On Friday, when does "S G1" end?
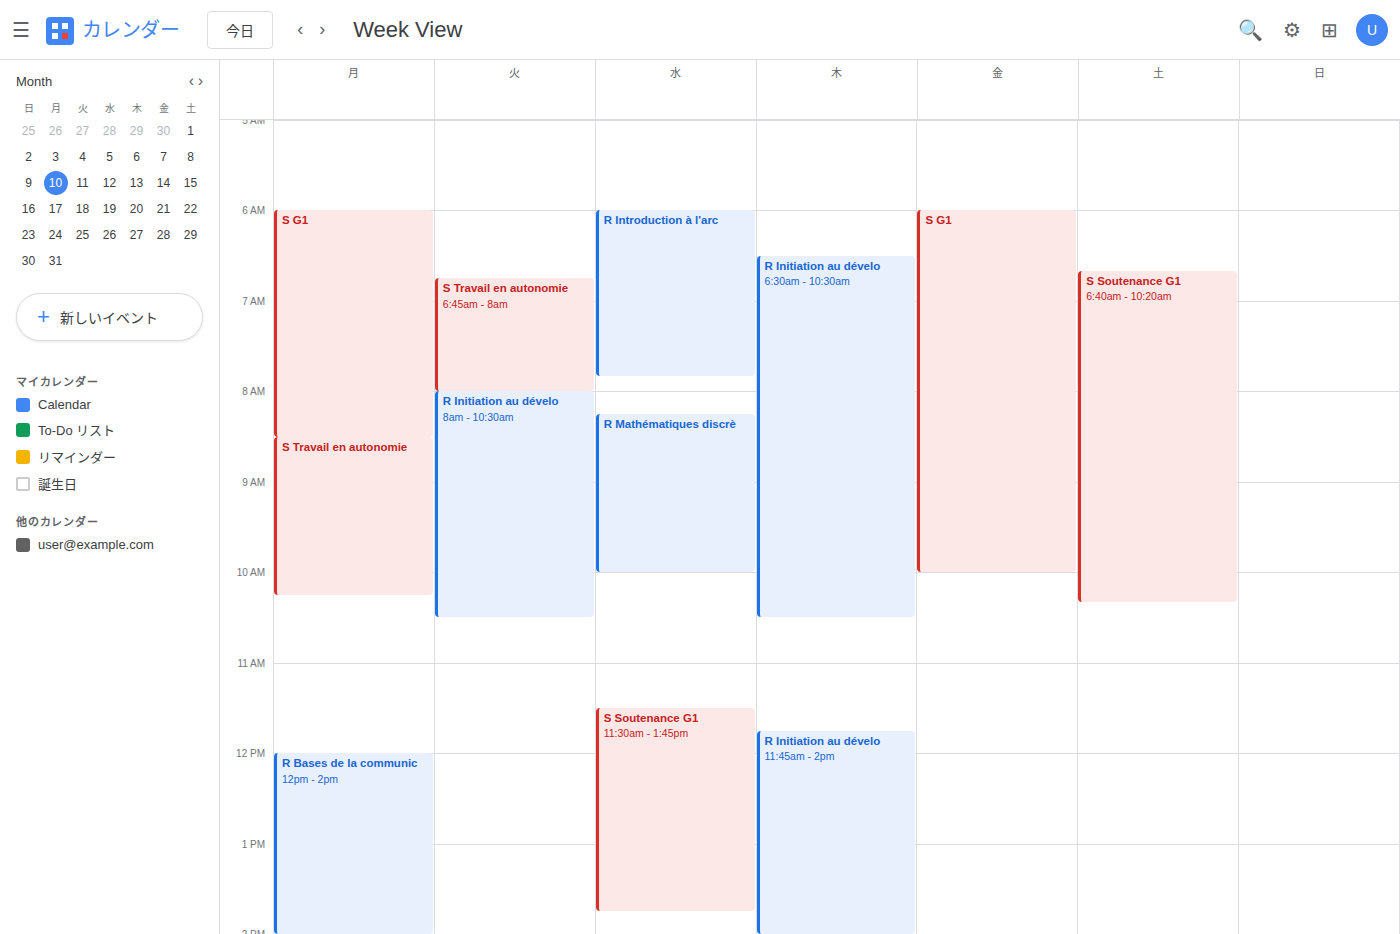
10:00 AM